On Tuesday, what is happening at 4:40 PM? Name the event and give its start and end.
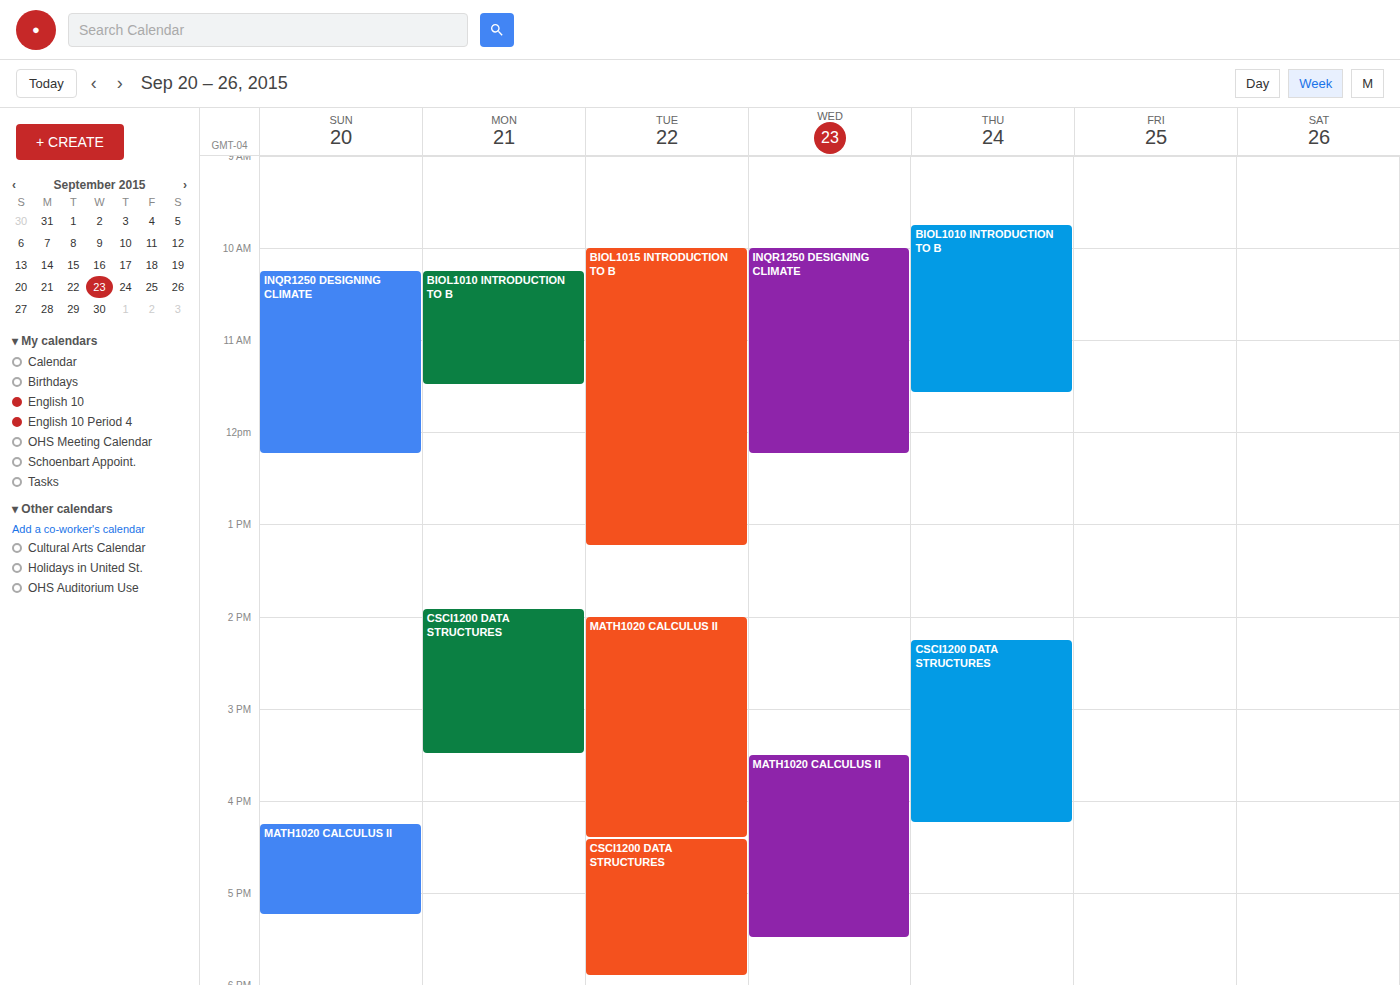
"CSCI1200 DATA STRUCTURES", 4:25 PM to 5:55 PM